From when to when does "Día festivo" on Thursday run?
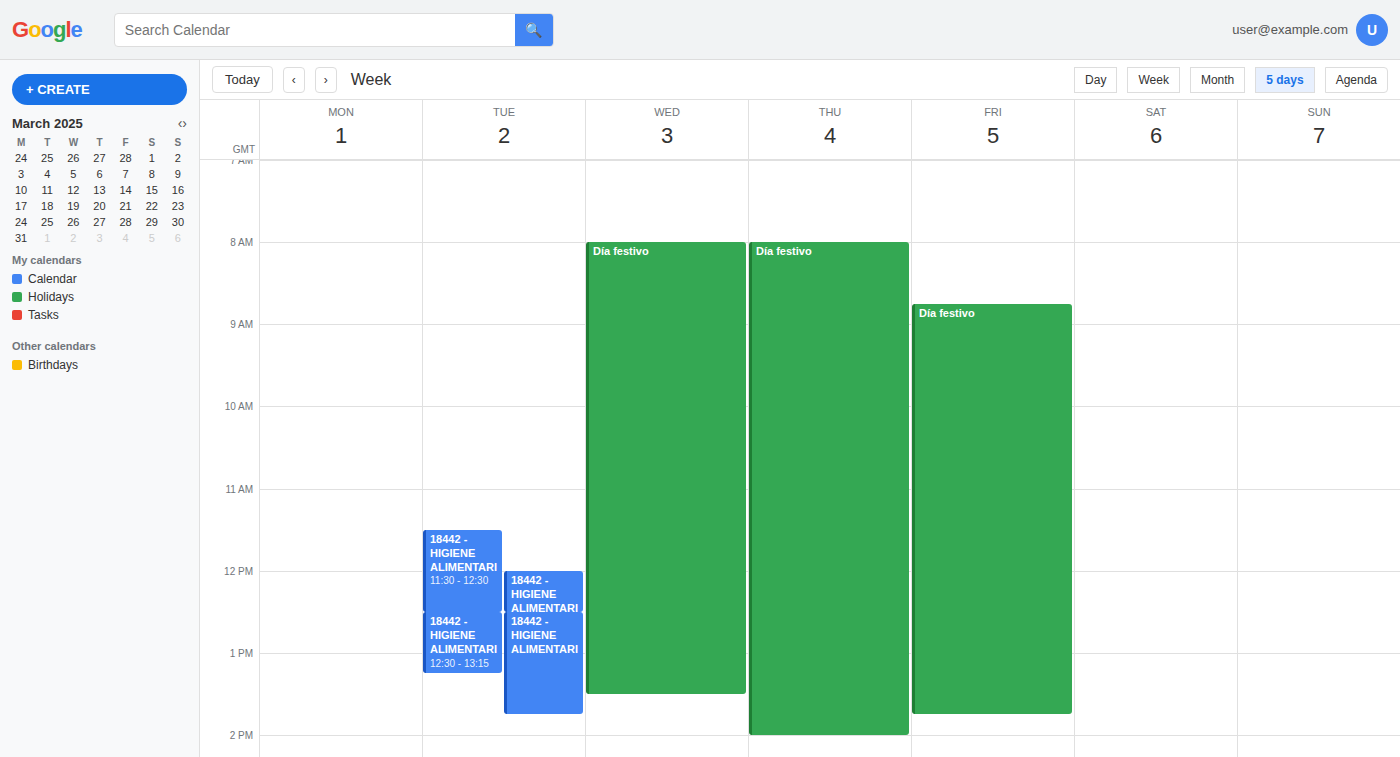
8:00 AM to 2:00 PM